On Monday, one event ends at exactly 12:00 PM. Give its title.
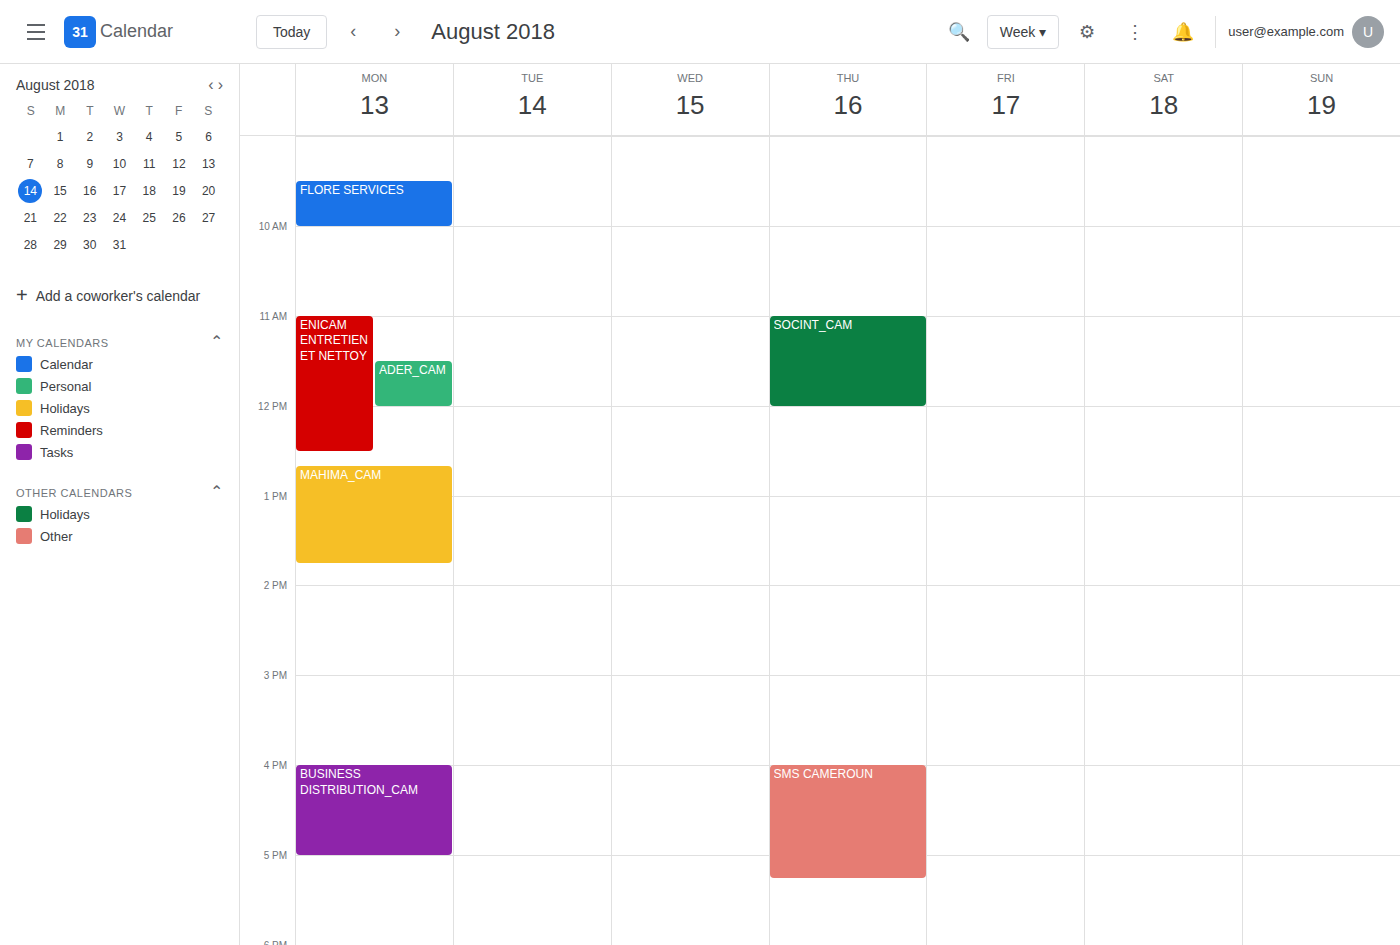
"ADER_CAM"